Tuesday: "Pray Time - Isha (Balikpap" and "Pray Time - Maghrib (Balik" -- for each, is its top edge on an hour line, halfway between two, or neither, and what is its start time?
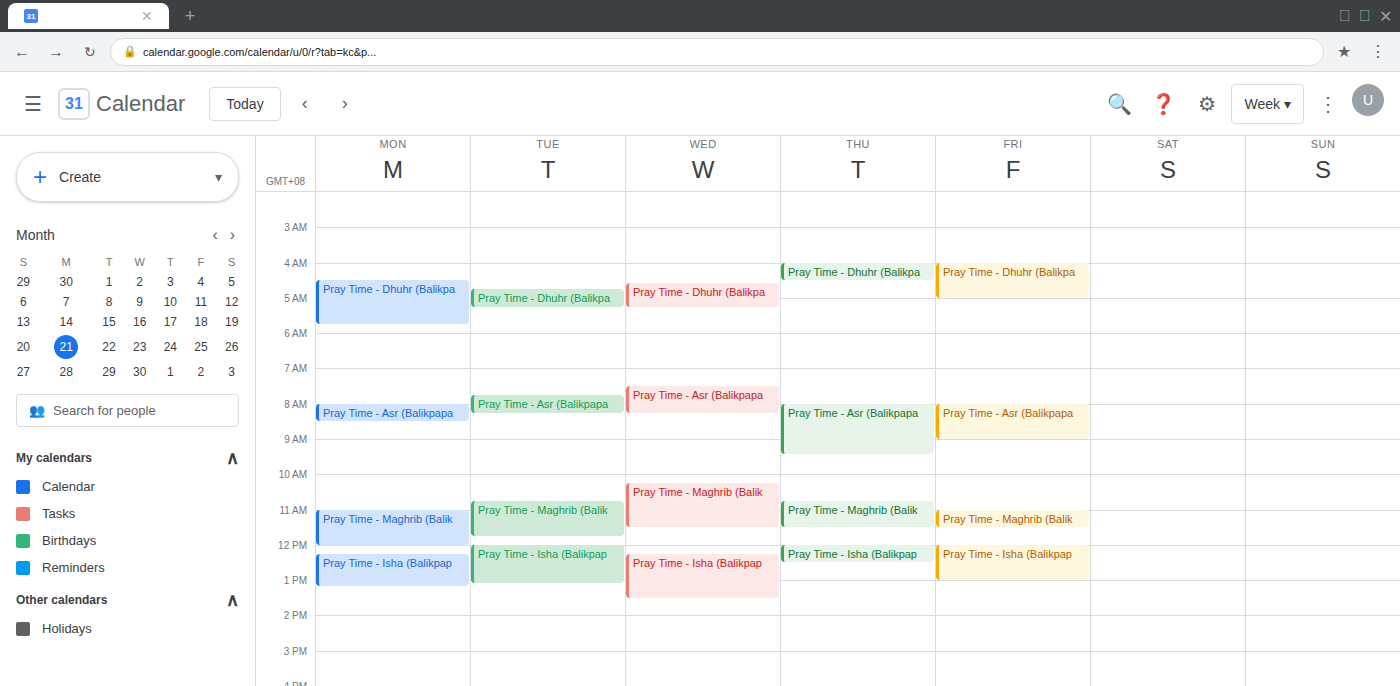
"Pray Time - Isha (Balikpap": 12:00 PM, exactly on the 12 PM line. "Pray Time - Maghrib (Balik": 10:45 AM, neither: three quarters of the way from the 10 AM line to the 11 AM line.